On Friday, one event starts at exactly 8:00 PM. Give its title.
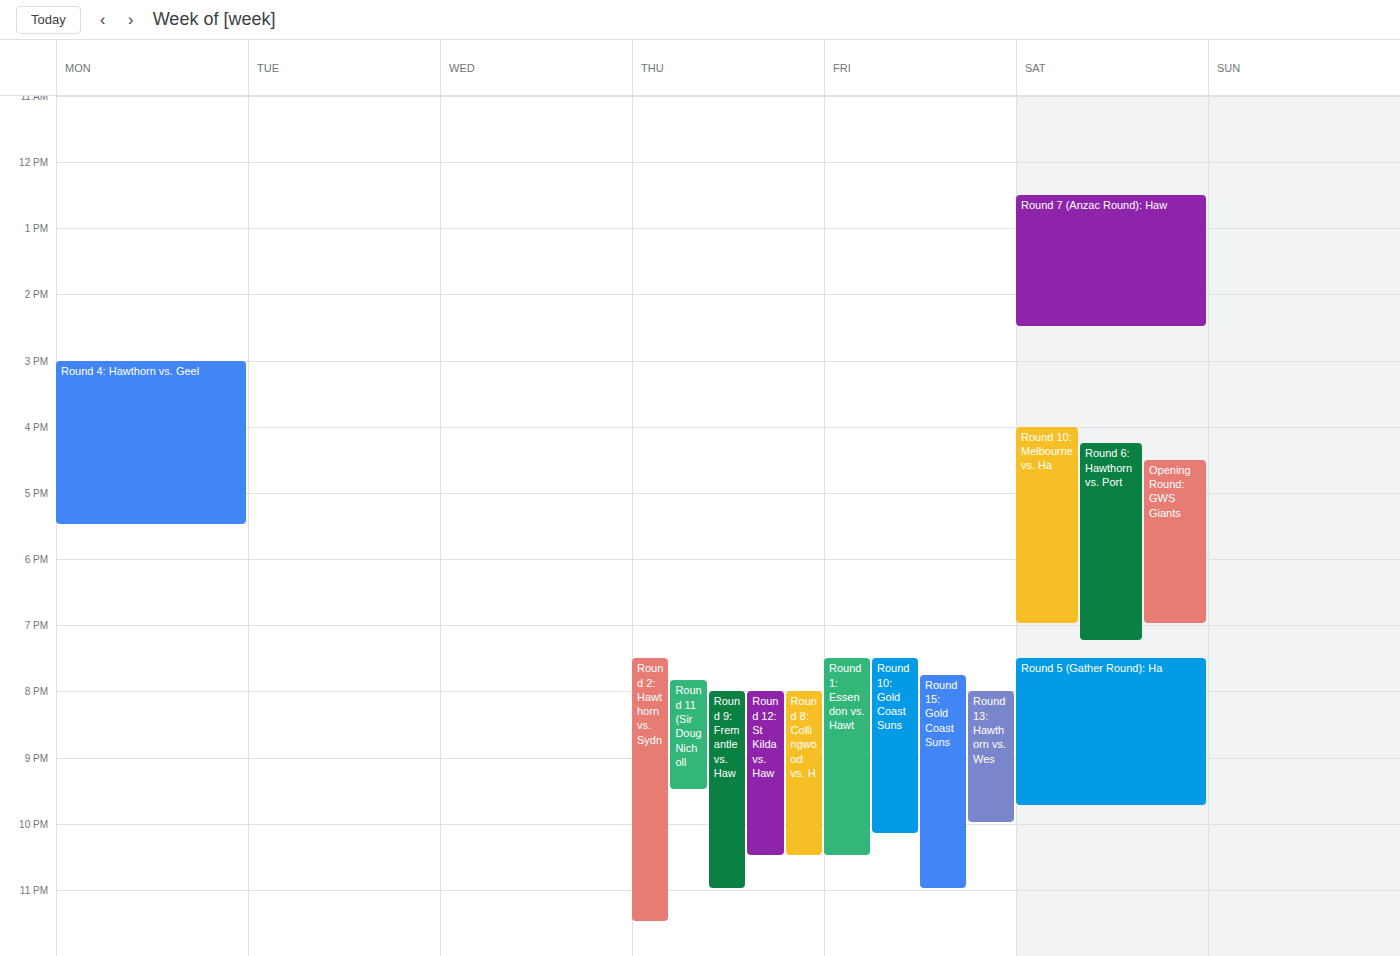
"Round 13: Hawthorn vs. Wes"